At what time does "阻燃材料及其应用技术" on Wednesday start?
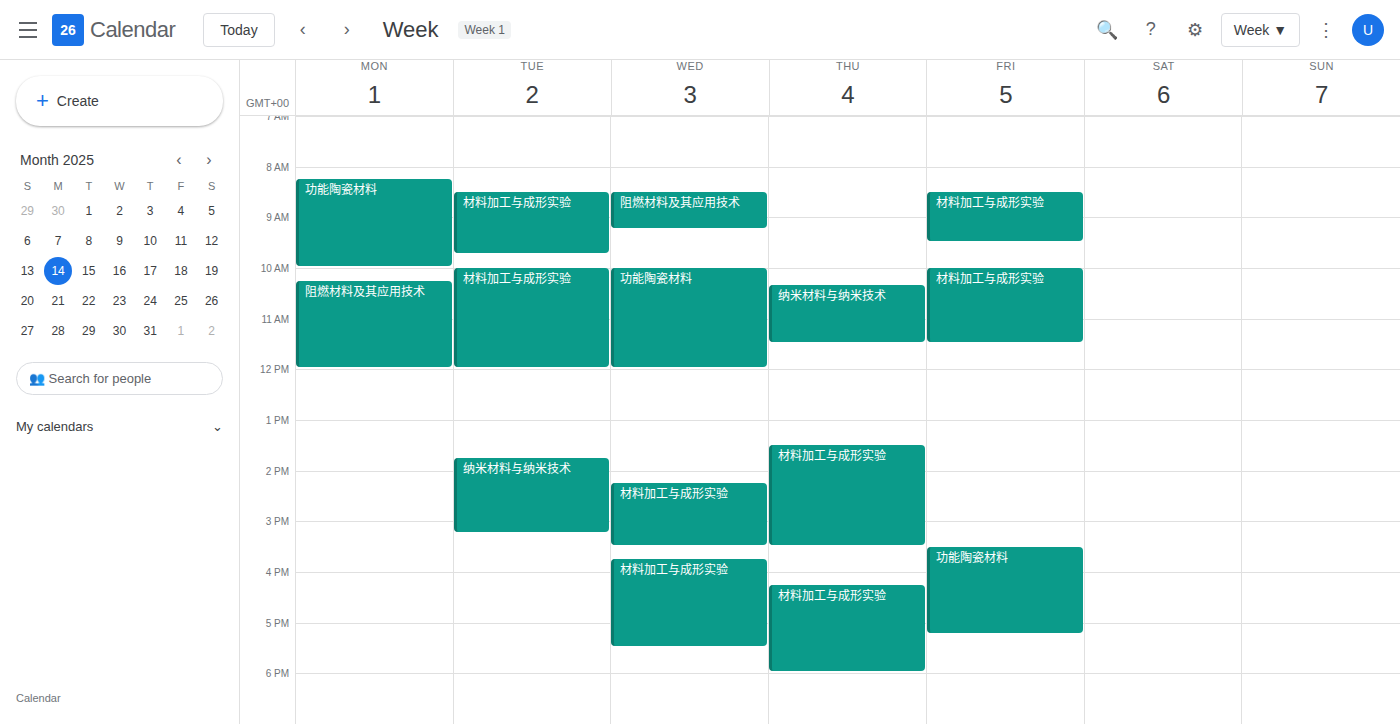
8:30 AM